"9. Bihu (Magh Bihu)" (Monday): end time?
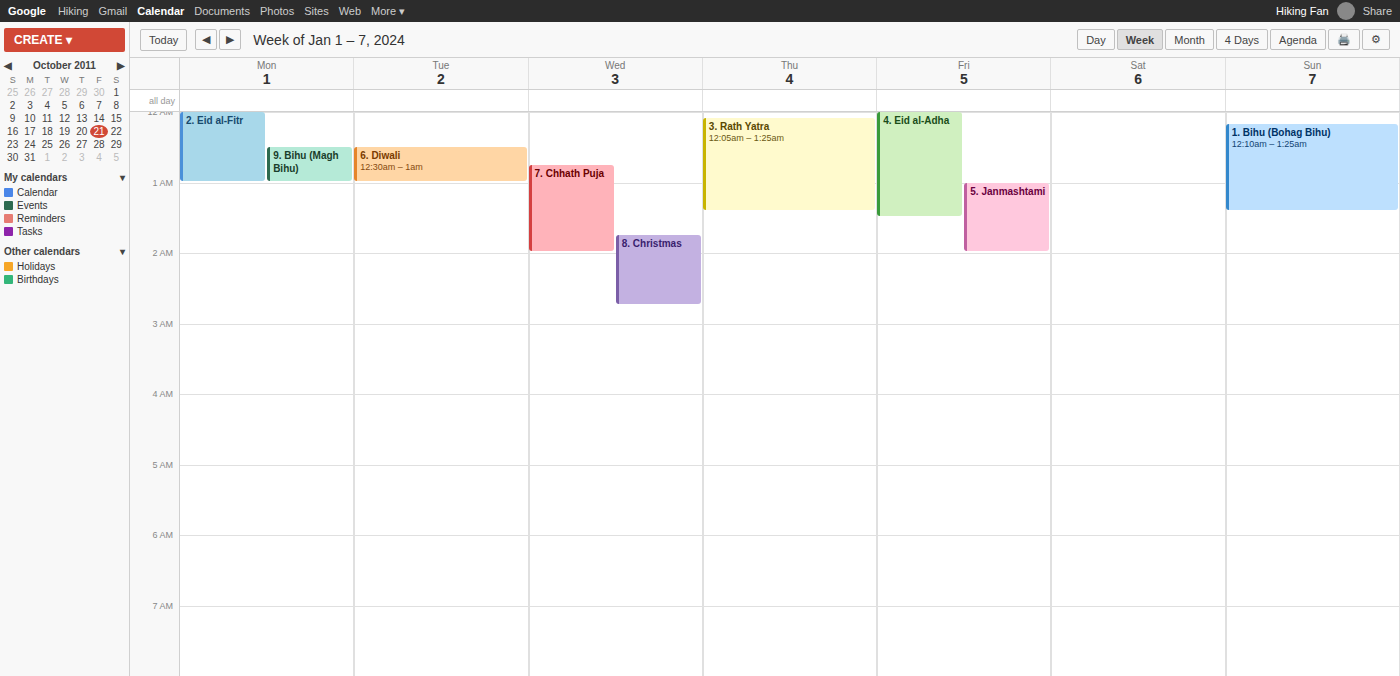
1:00 AM